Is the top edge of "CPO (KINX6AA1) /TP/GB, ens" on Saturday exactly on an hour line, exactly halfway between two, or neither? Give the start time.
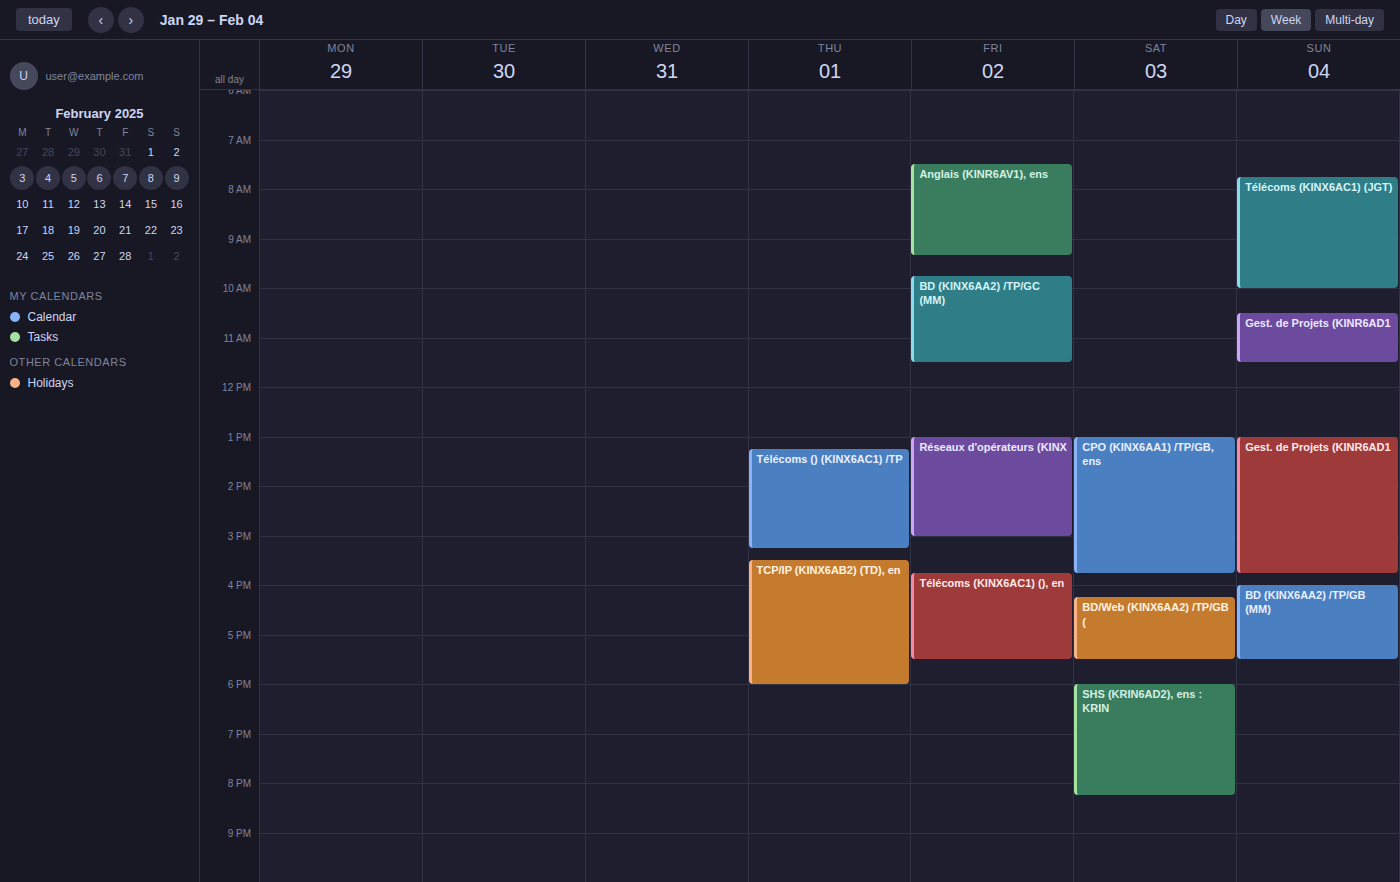
1:00 PM -- exactly on the 1 PM line.